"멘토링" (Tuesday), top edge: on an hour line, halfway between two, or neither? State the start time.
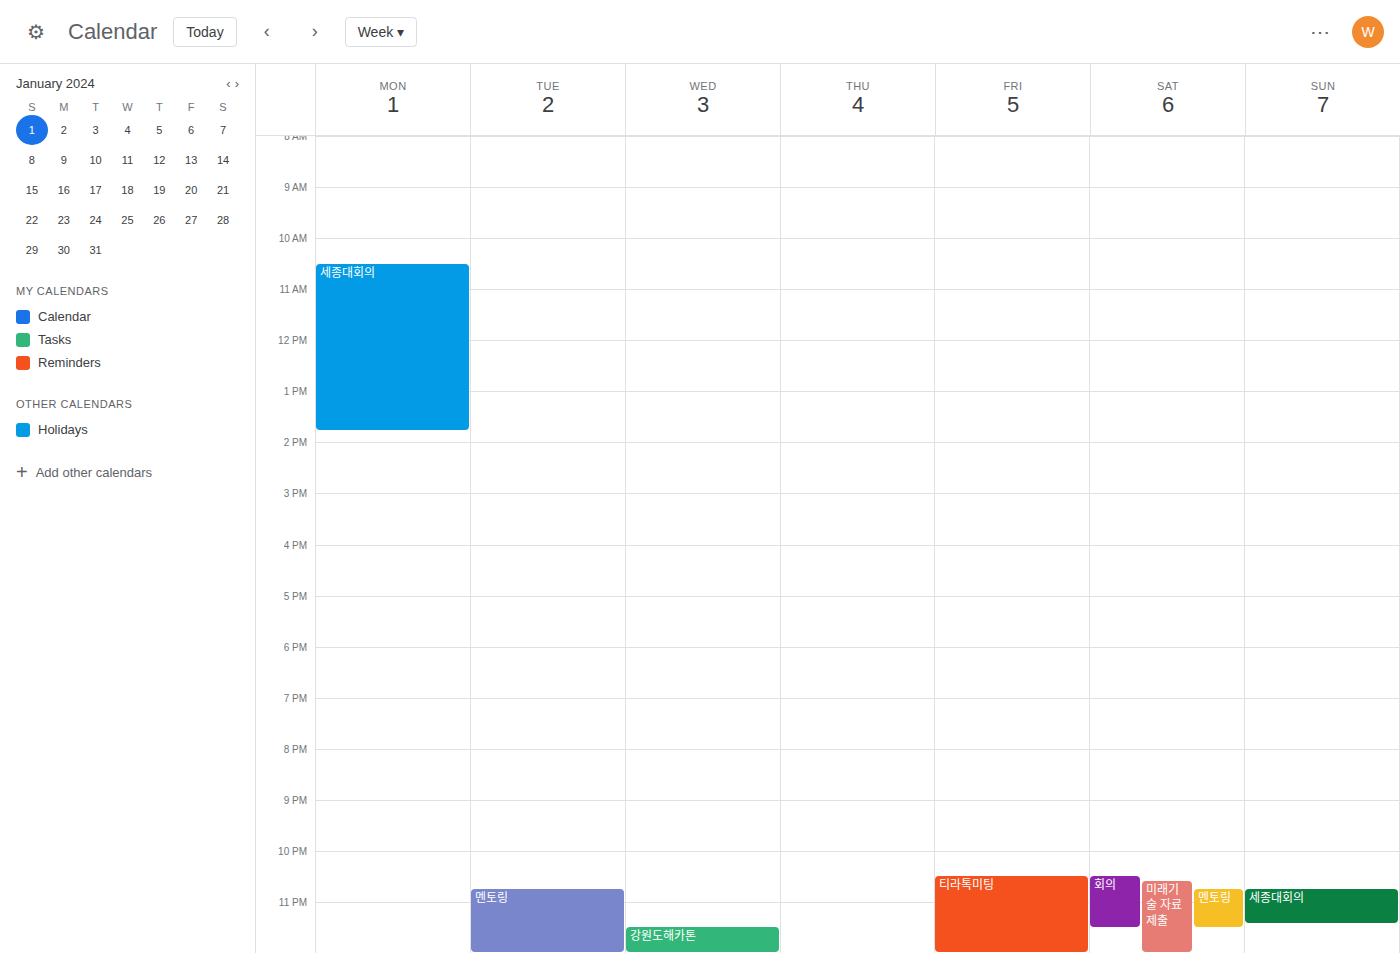
10:45 PM -- neither: three quarters of the way from the 10 PM line to the 11 PM line.